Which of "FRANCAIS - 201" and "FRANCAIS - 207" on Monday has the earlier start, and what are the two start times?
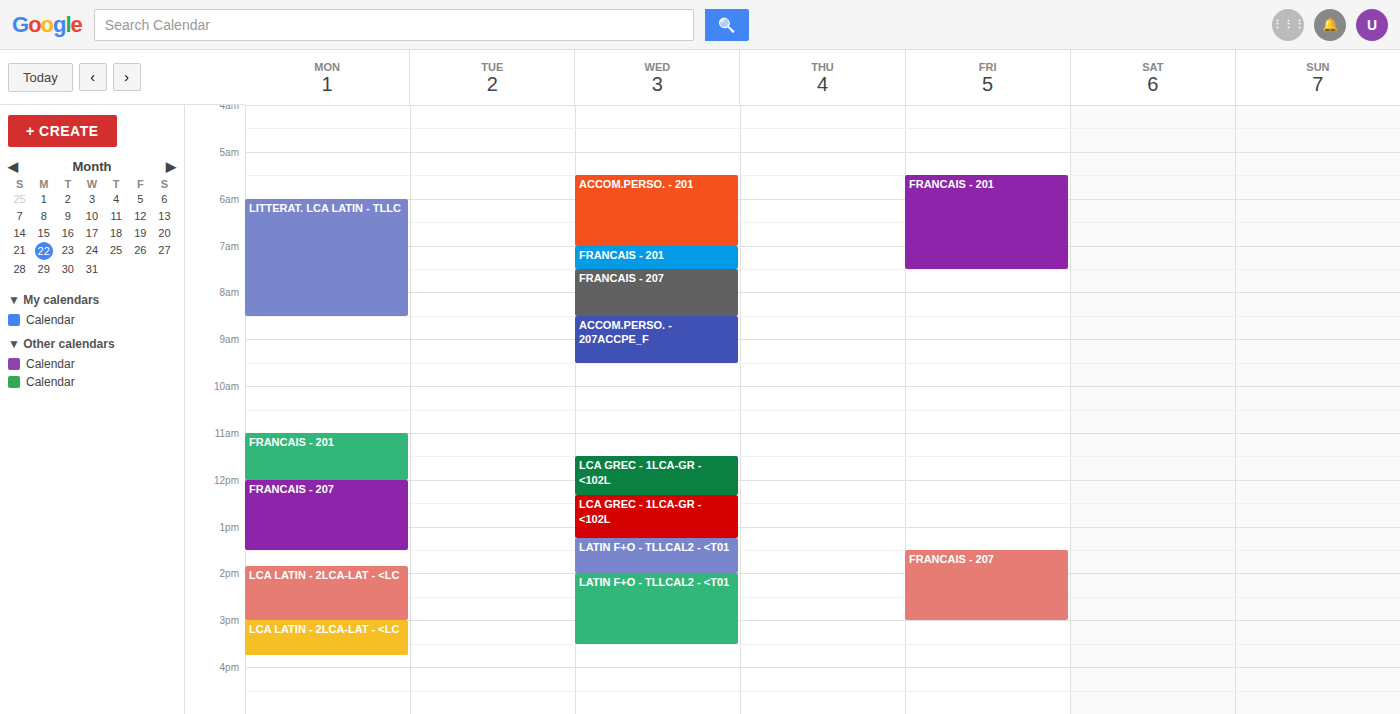
"FRANCAIS - 201" 11:00 AM; "FRANCAIS - 207" 12:00 PM.